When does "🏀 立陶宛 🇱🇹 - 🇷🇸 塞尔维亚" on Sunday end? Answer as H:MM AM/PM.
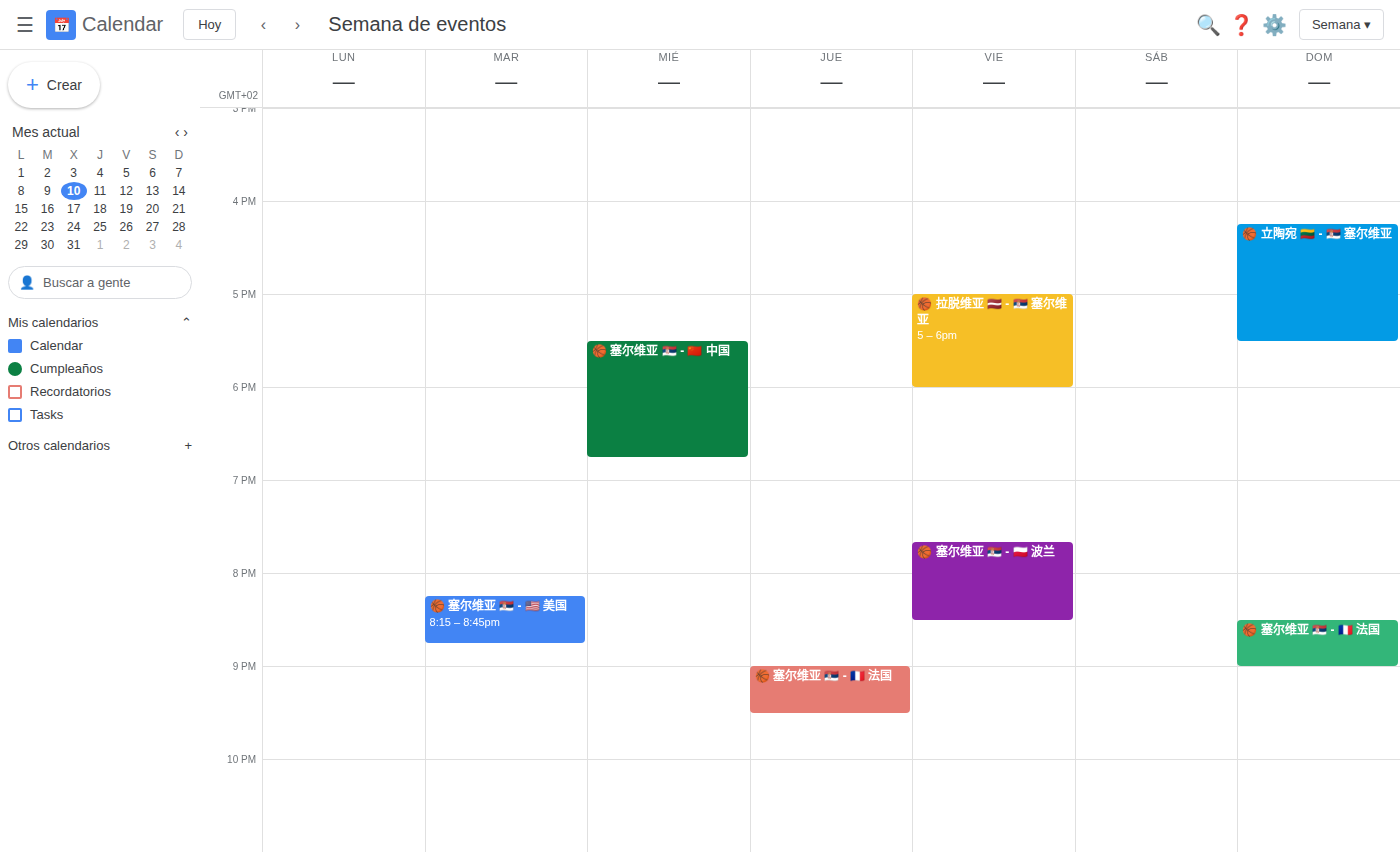
5:30 PM